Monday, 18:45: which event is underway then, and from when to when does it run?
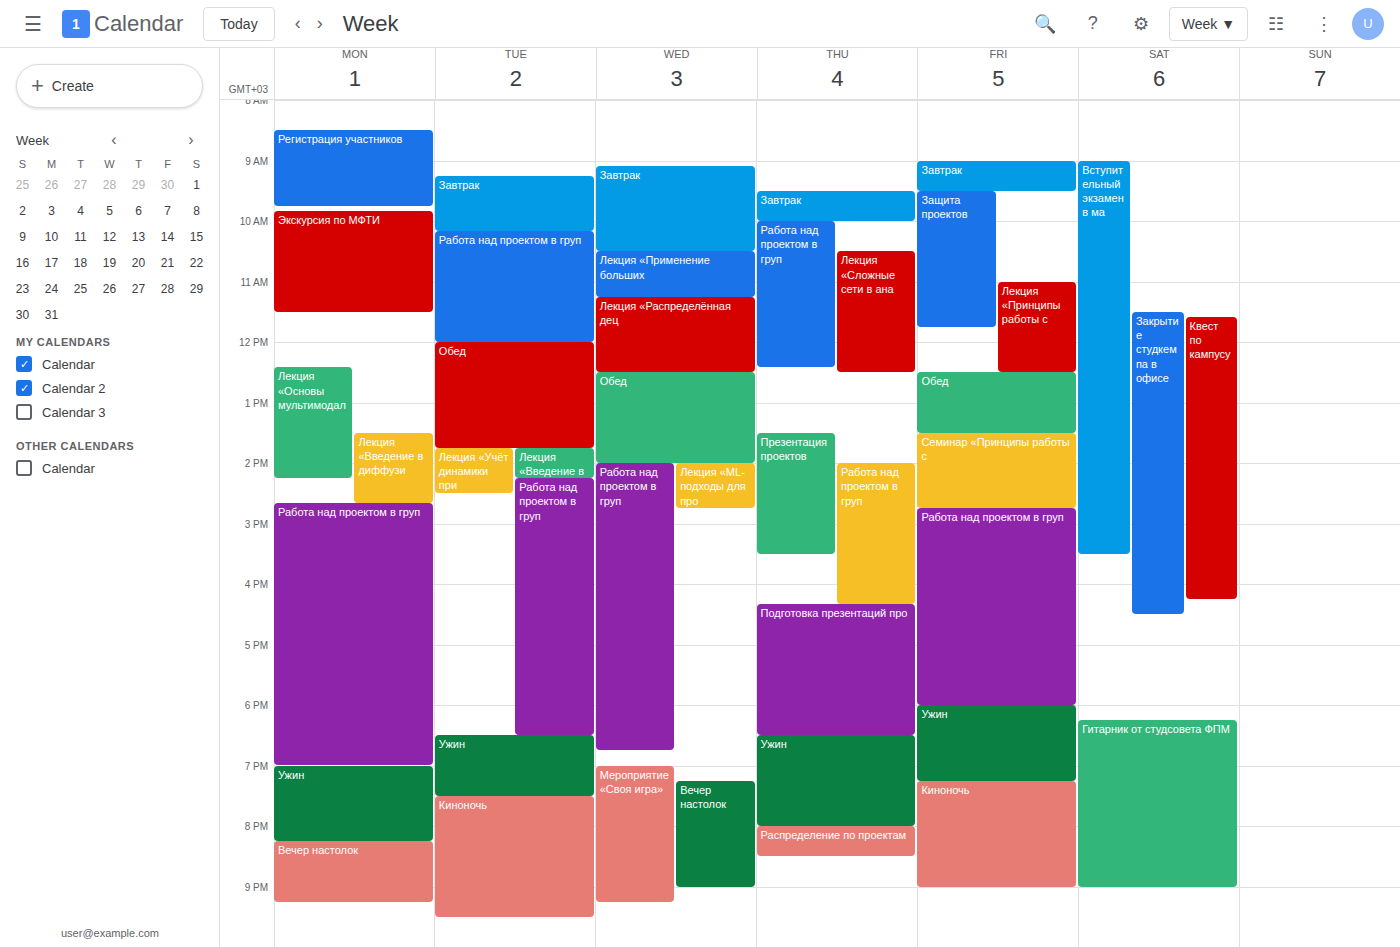
"Работа над проектом в груп", 14:40 to 19:00